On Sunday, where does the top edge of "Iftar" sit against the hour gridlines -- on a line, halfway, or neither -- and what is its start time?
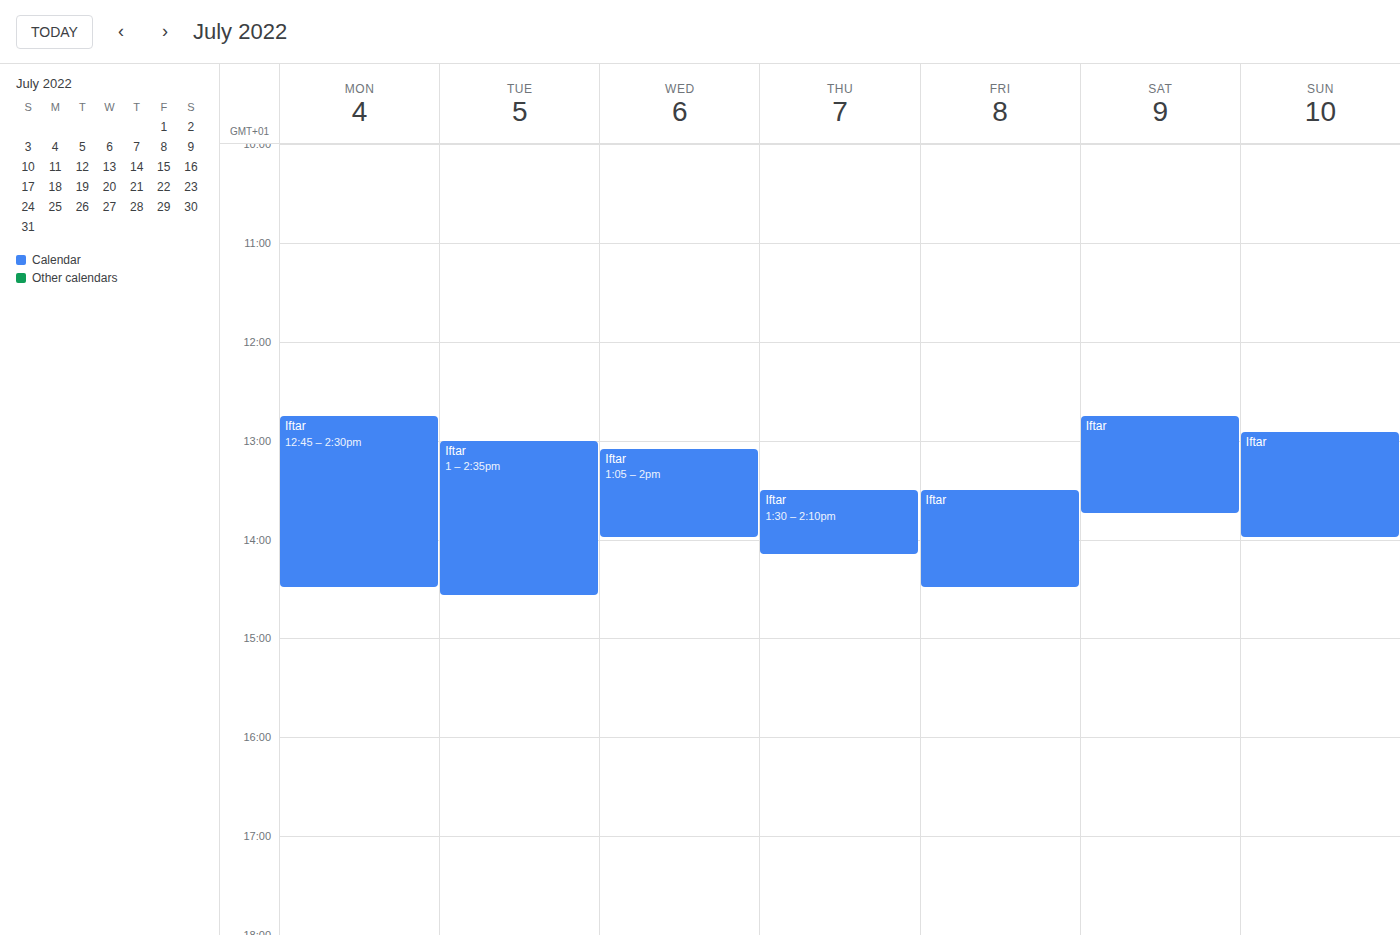
12:55 PM -- neither: 55 minutes below the 12 PM line and 5 minutes above the 1 PM line.